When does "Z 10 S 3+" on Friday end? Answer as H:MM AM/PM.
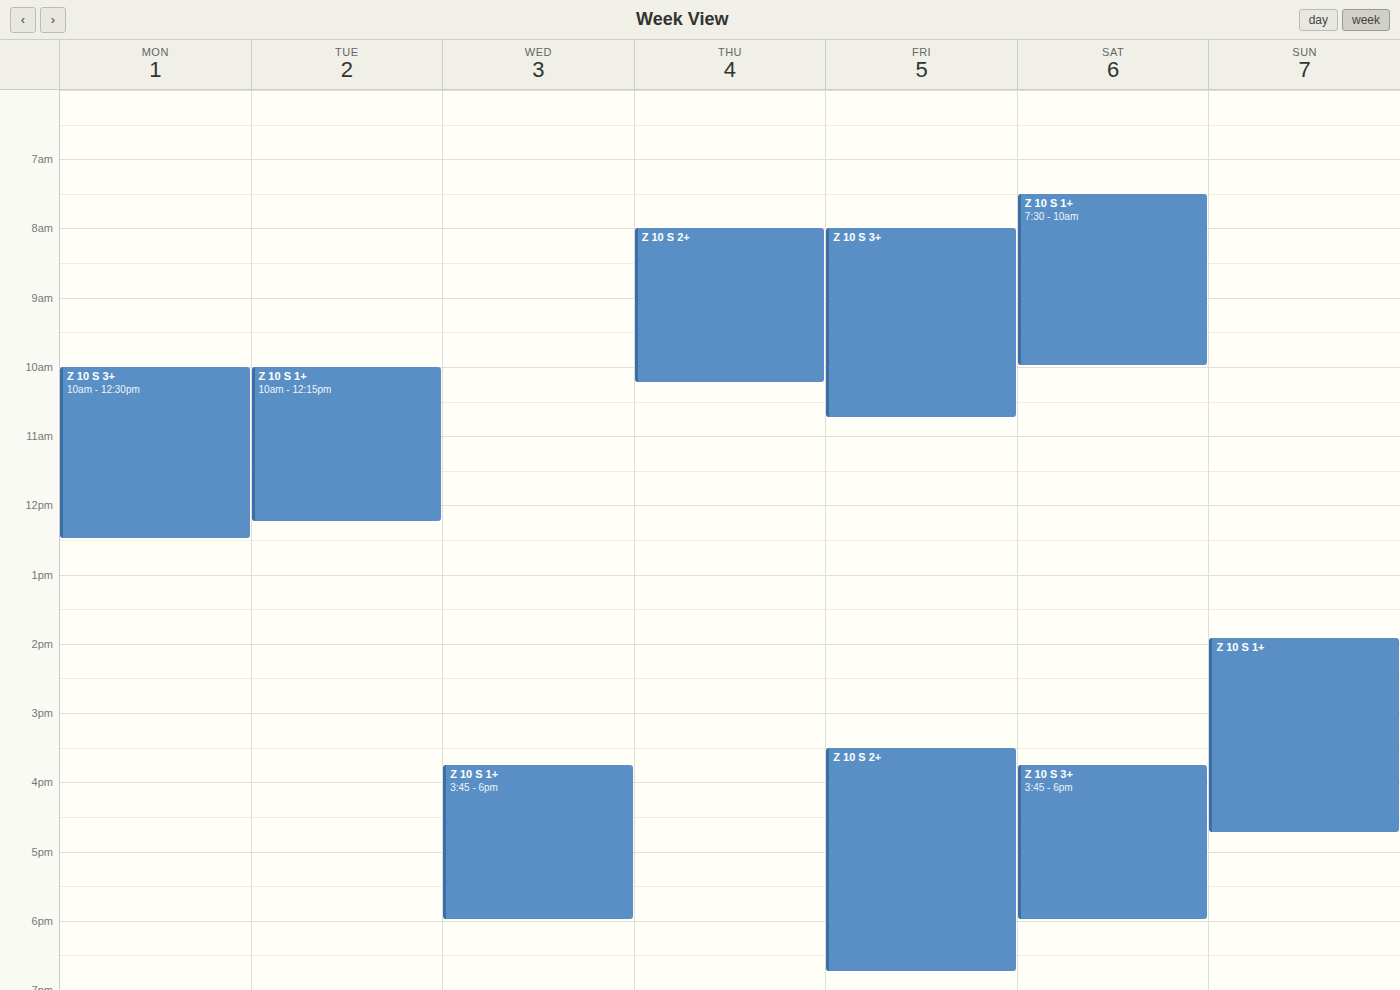
10:45 AM